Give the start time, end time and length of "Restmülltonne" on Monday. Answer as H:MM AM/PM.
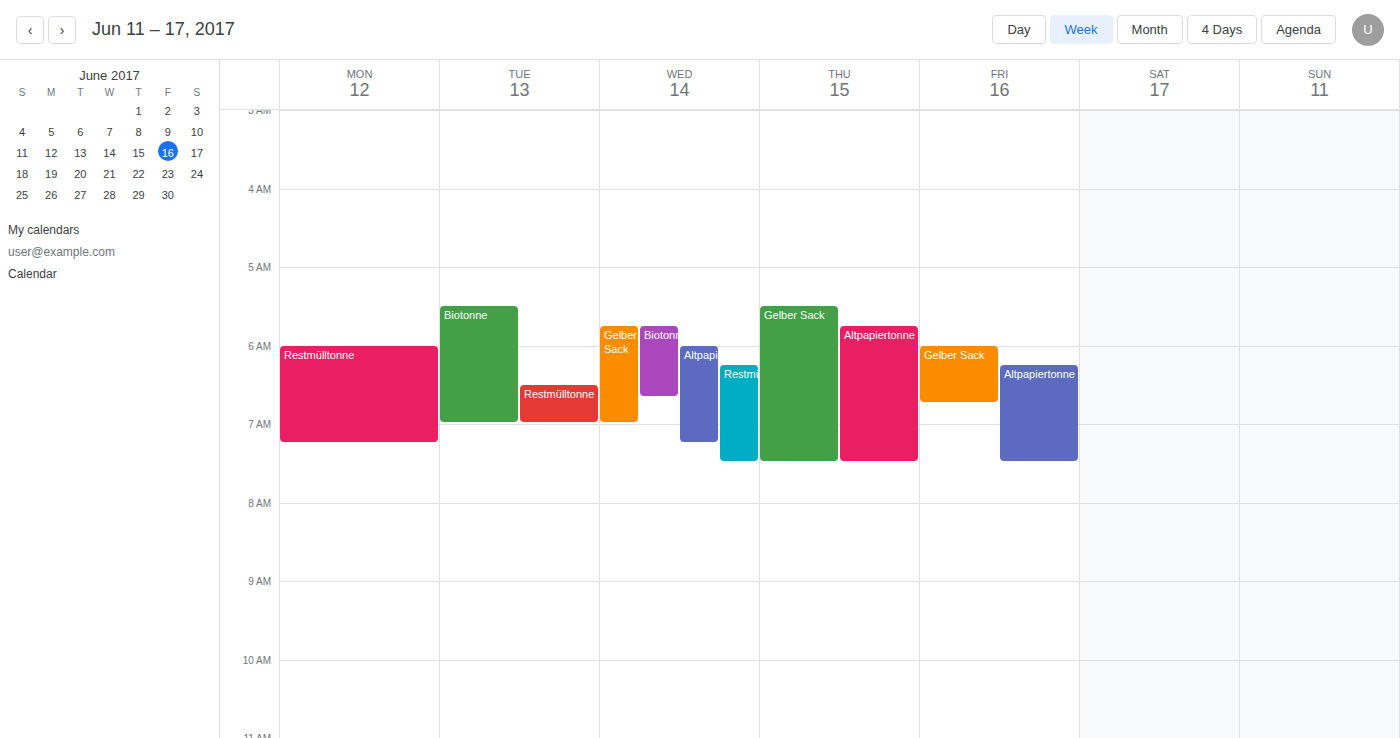
6:00 AM to 7:15 AM, 1 hour 15 minutes